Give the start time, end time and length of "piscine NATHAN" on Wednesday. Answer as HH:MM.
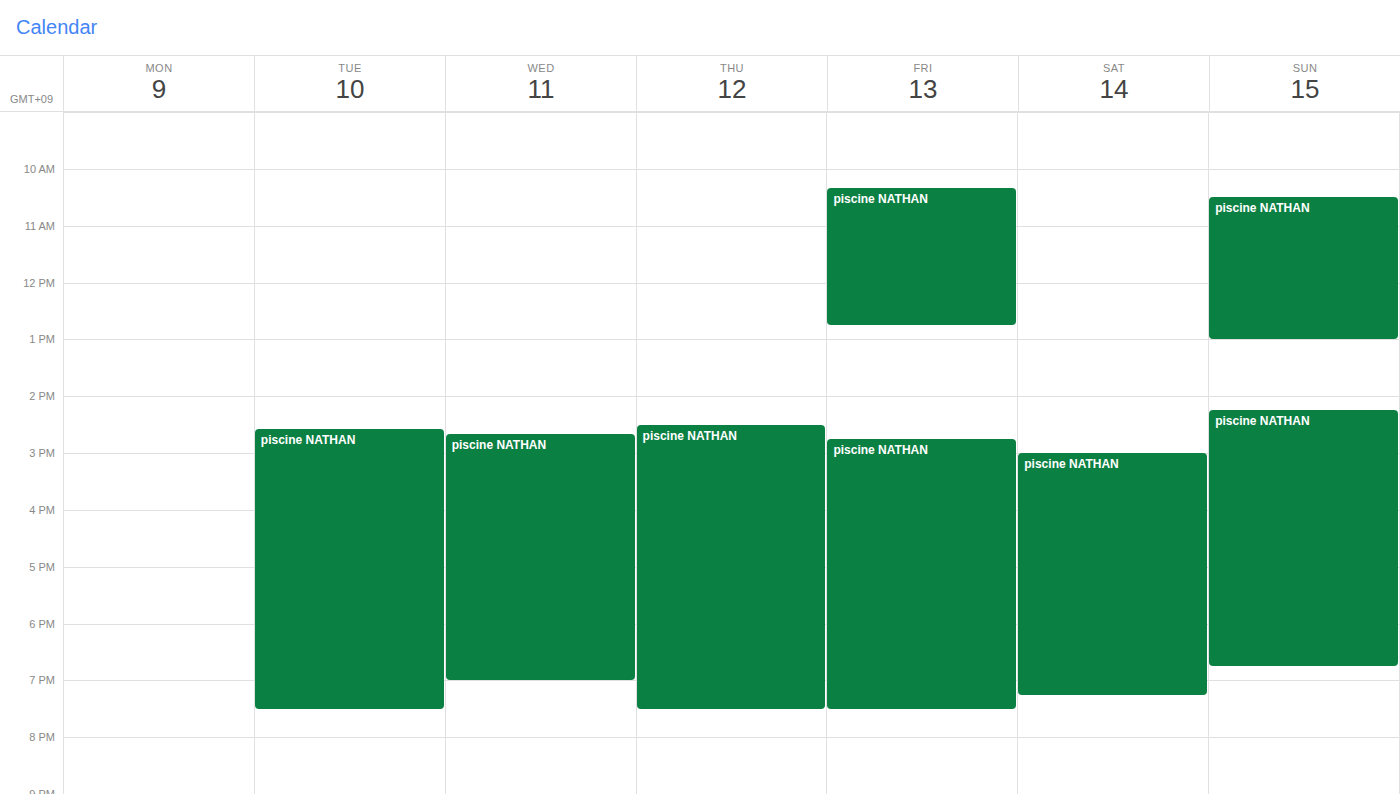
14:40 to 19:00, 4 hours 20 minutes